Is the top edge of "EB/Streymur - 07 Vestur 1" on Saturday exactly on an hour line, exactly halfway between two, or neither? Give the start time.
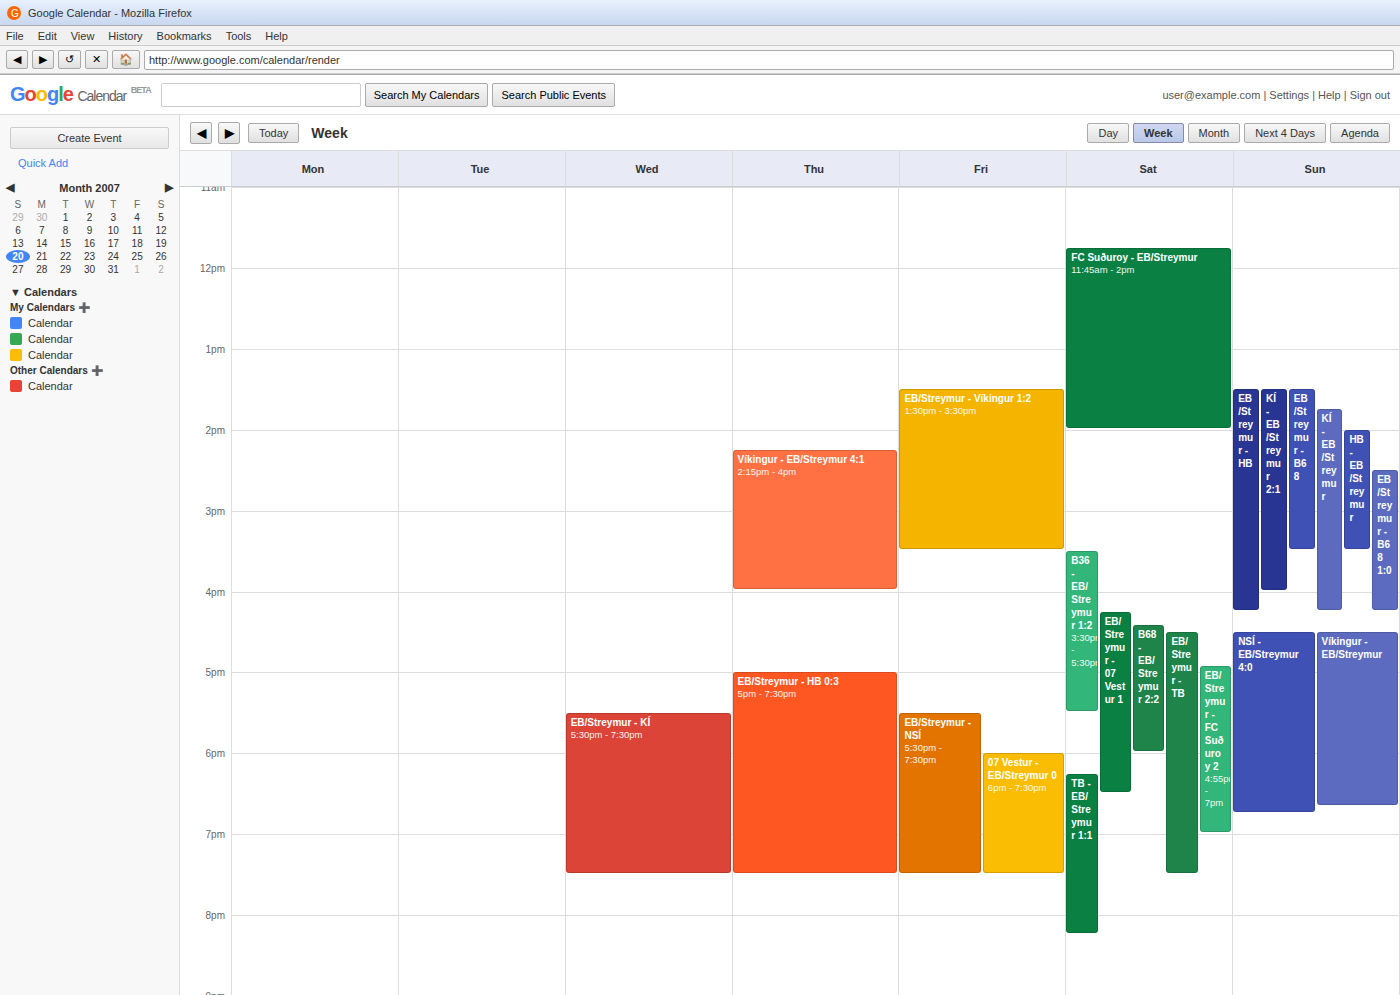
4:15 PM -- neither: a quarter of the way from the 4 PM line to the 5 PM line.